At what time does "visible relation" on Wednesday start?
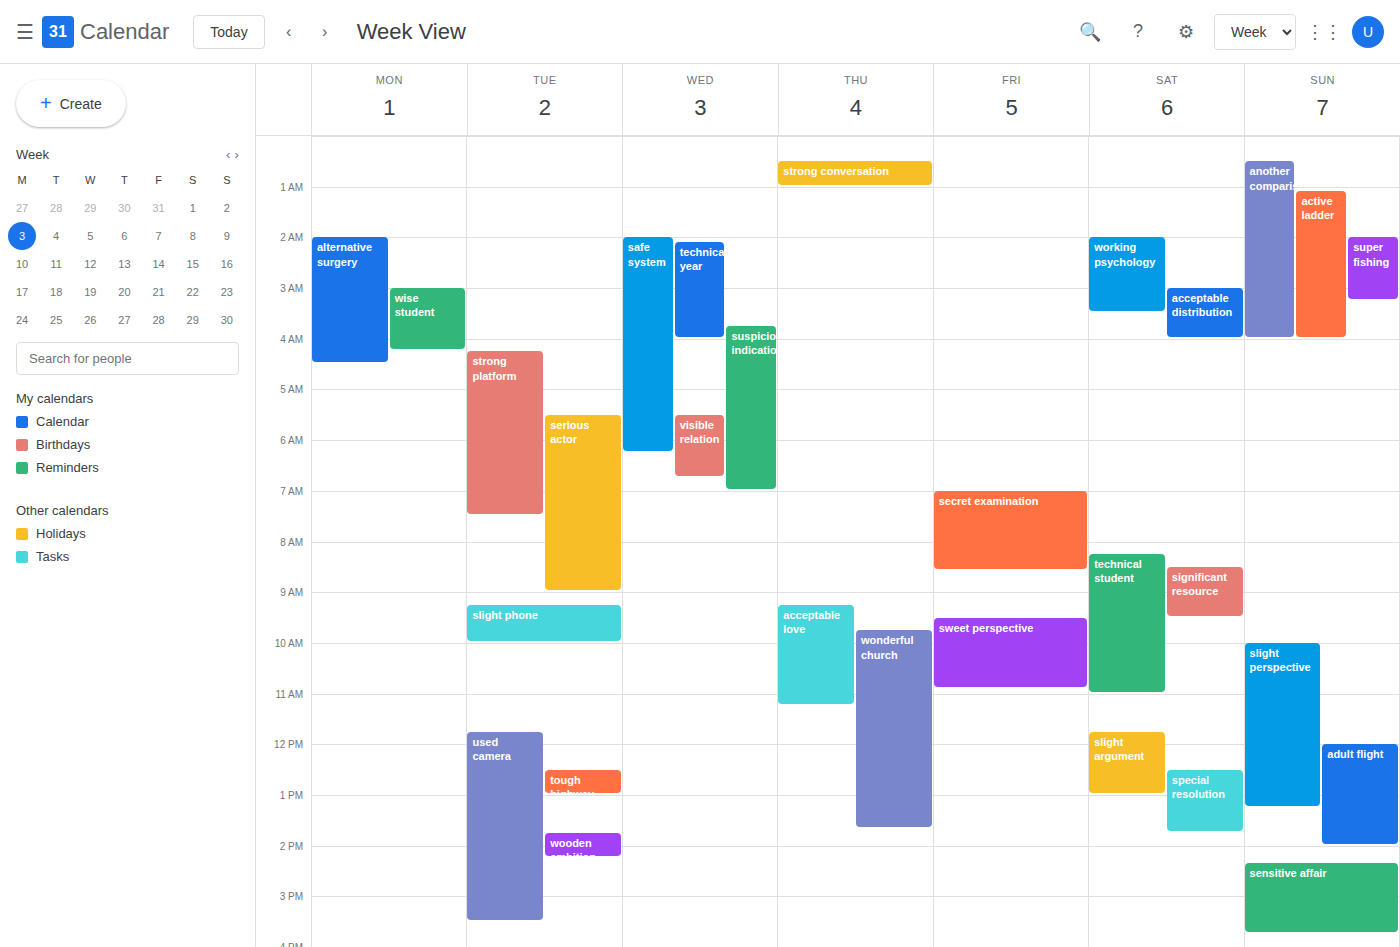
05:30